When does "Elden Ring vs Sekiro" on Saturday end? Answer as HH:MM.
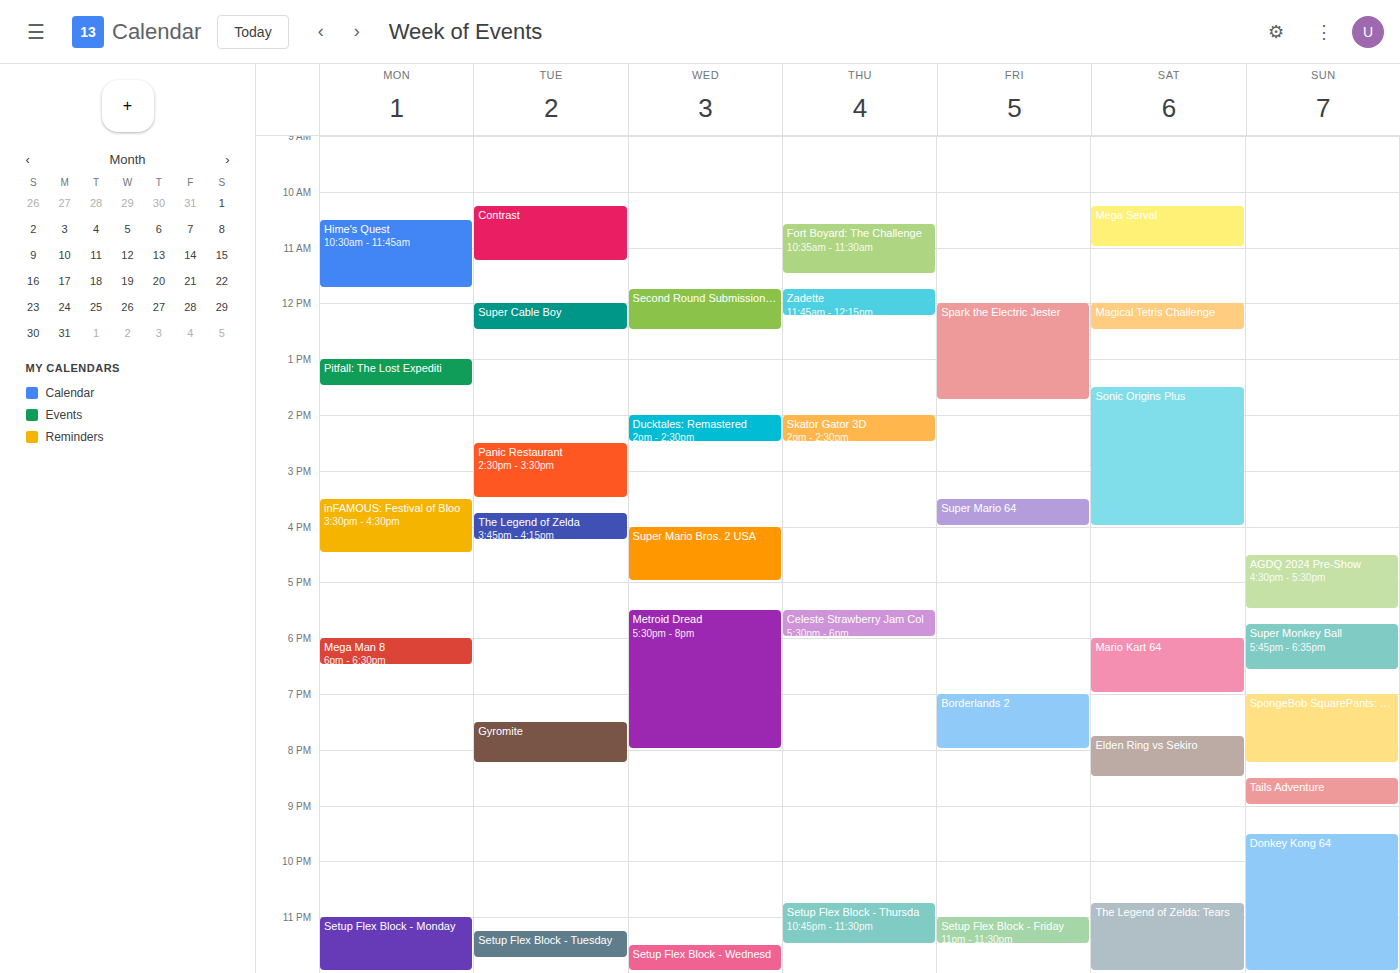
20:30